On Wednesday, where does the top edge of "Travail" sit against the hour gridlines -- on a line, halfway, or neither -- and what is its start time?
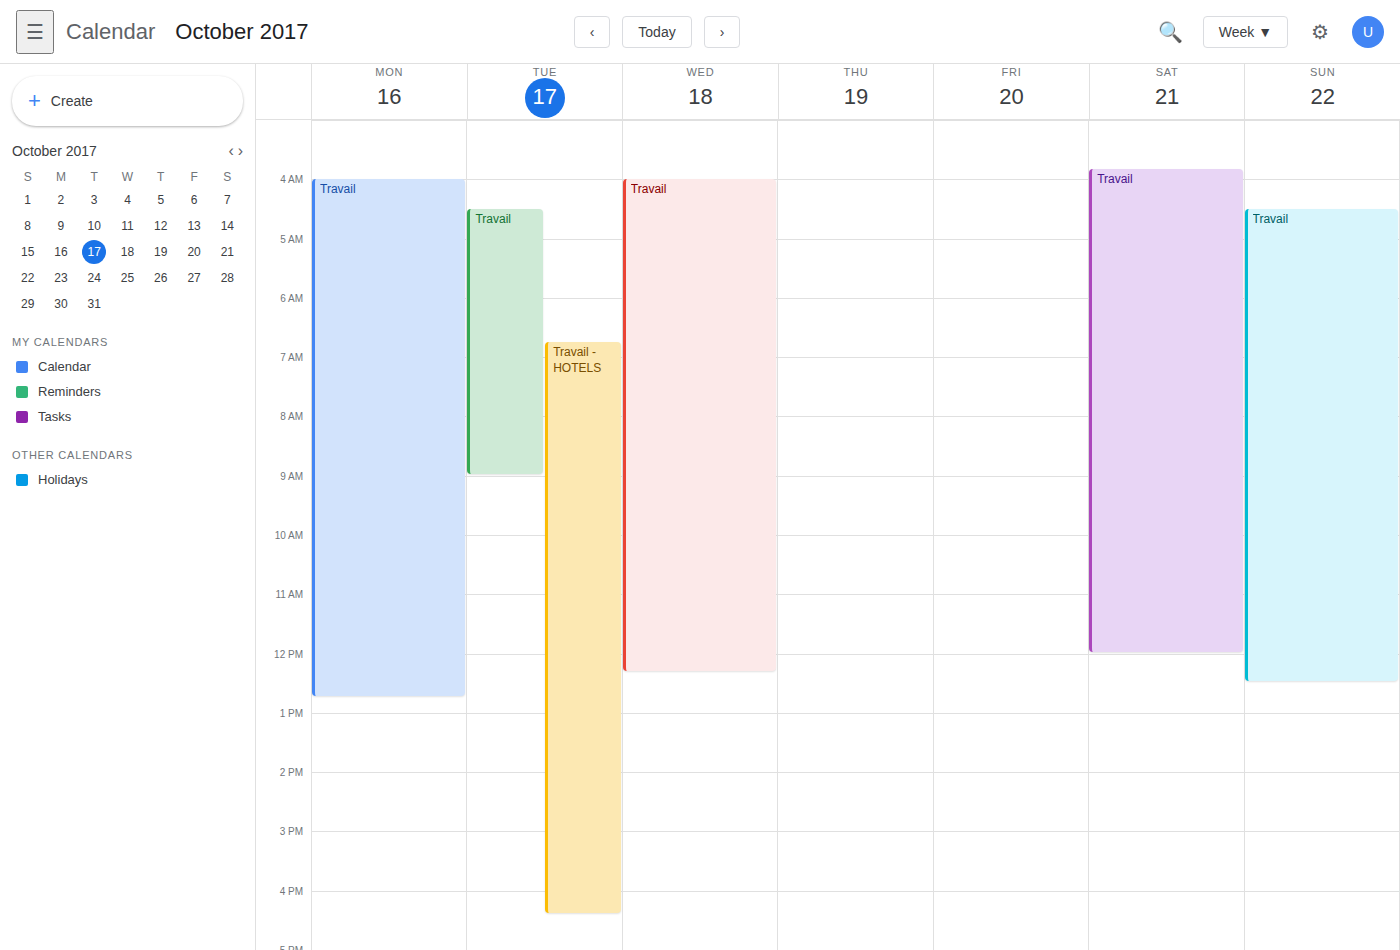
4:00 AM -- exactly on the 4 AM line.